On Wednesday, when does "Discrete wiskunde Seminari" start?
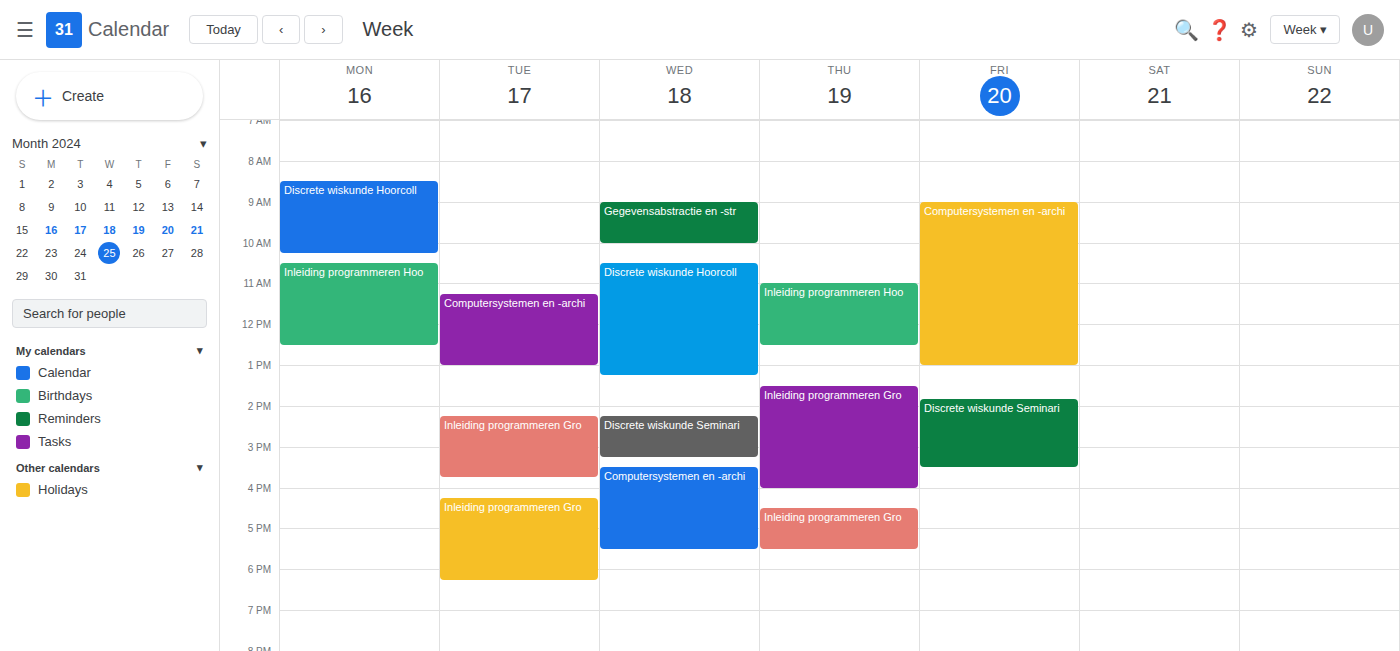
14:15